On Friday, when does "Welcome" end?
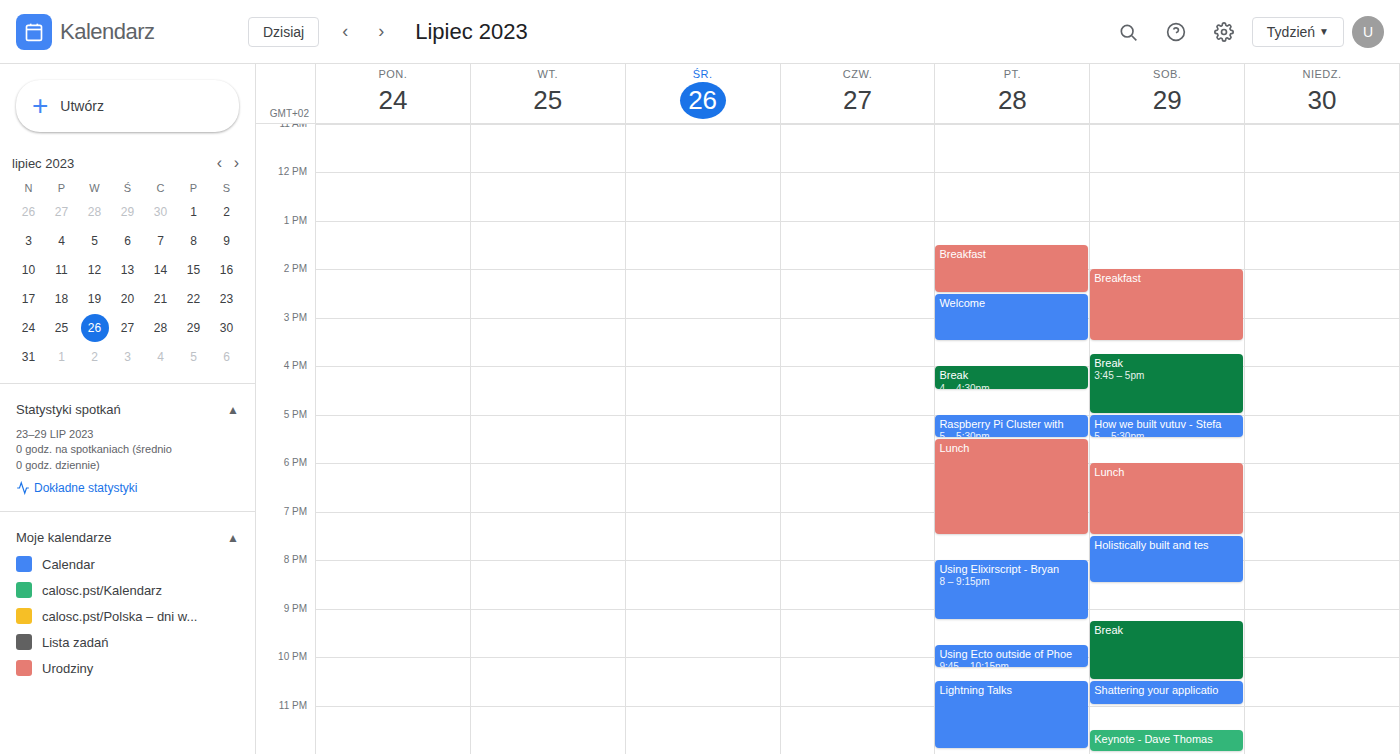
3:30 PM